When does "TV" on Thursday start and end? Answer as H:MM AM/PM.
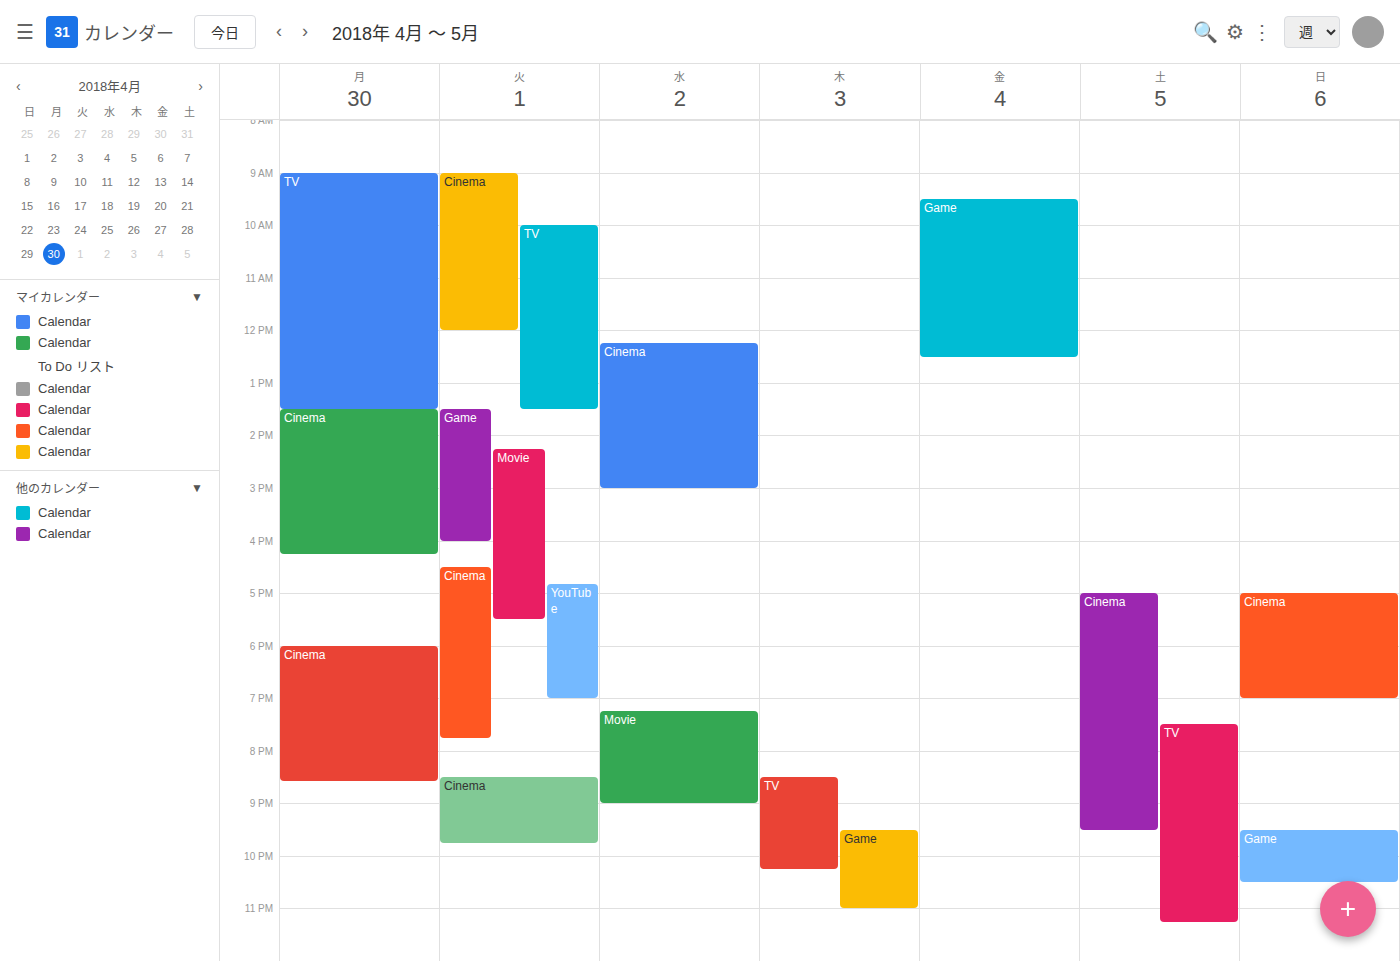
8:30 PM to 10:15 PM